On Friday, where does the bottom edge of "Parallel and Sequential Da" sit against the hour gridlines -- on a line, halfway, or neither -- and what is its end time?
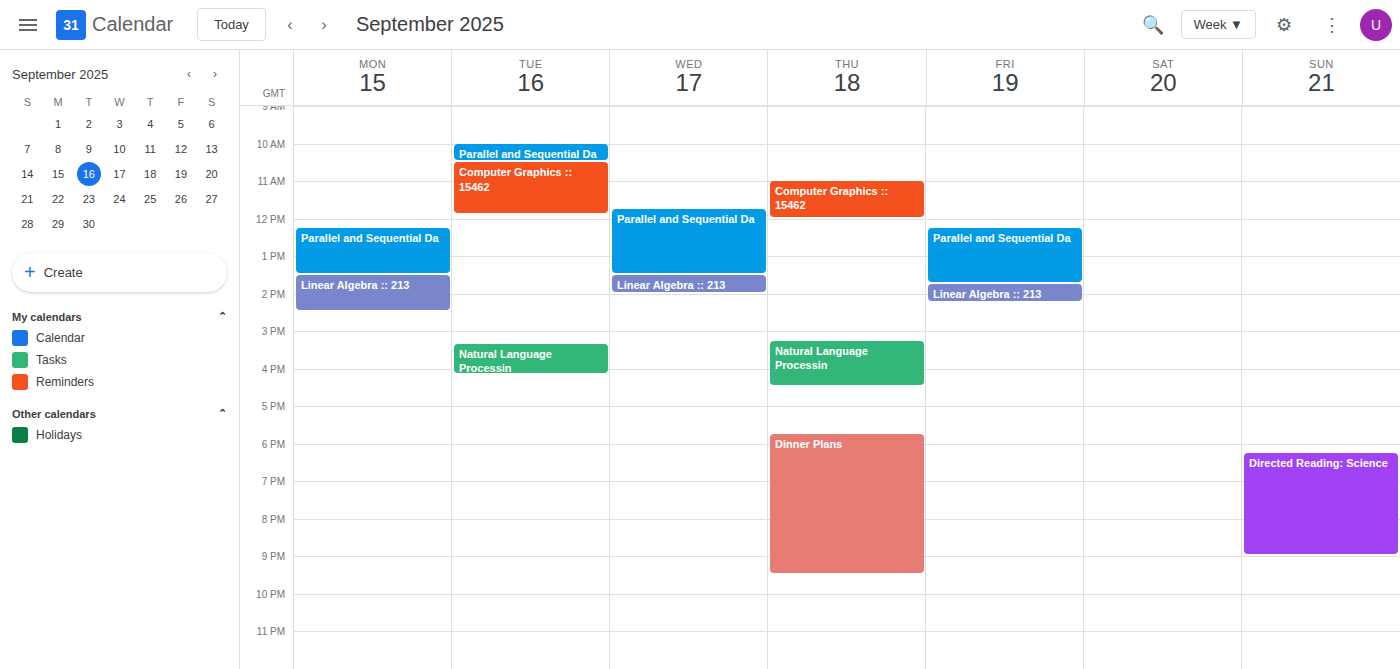
1:45 PM -- neither: three quarters of the way from the 1 PM line to the 2 PM line.